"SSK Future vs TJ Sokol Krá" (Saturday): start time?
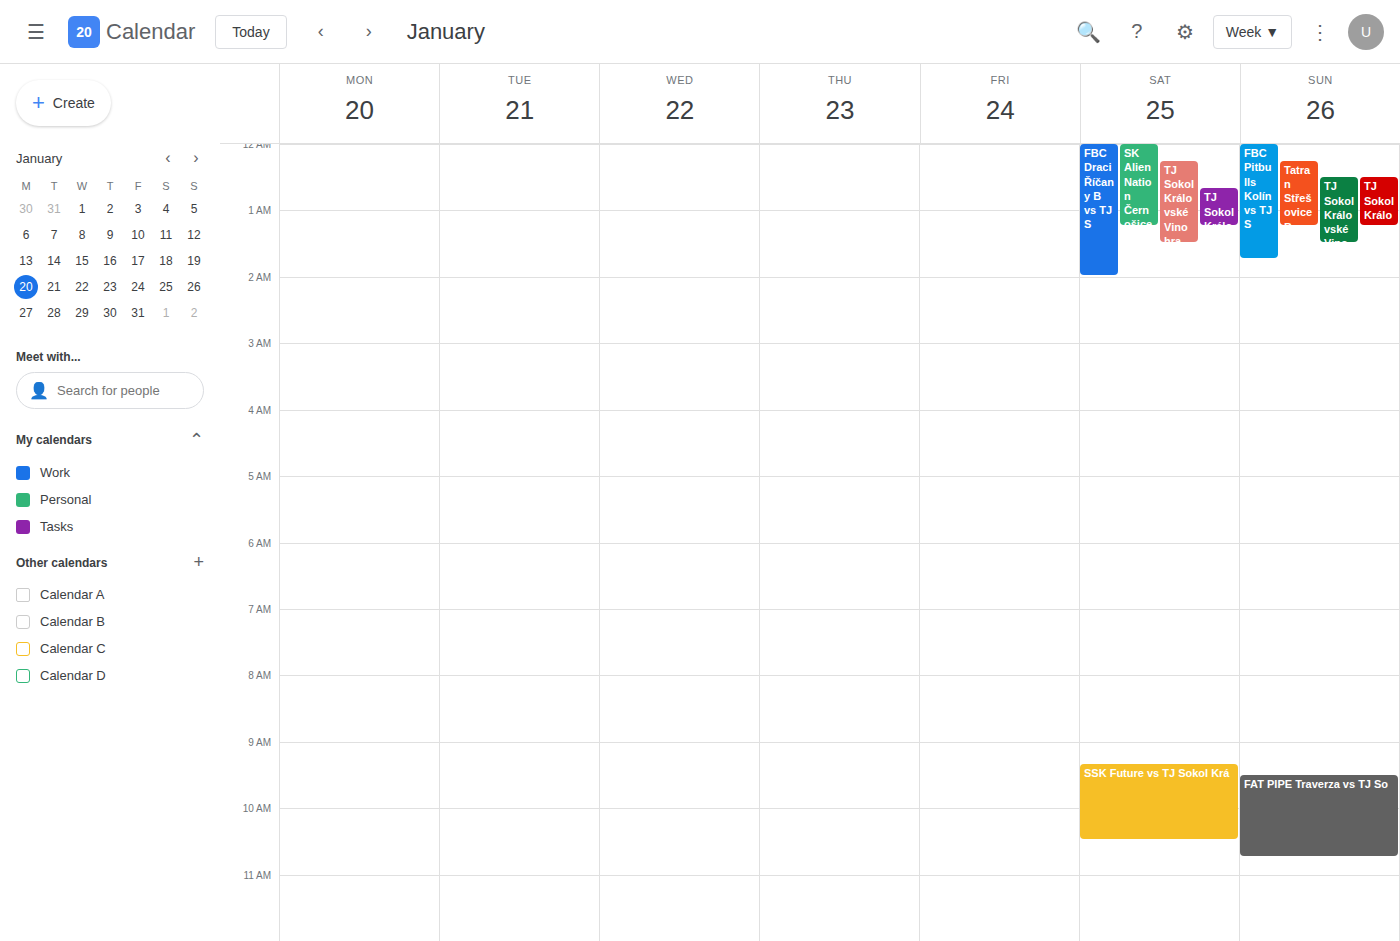
9:20 AM